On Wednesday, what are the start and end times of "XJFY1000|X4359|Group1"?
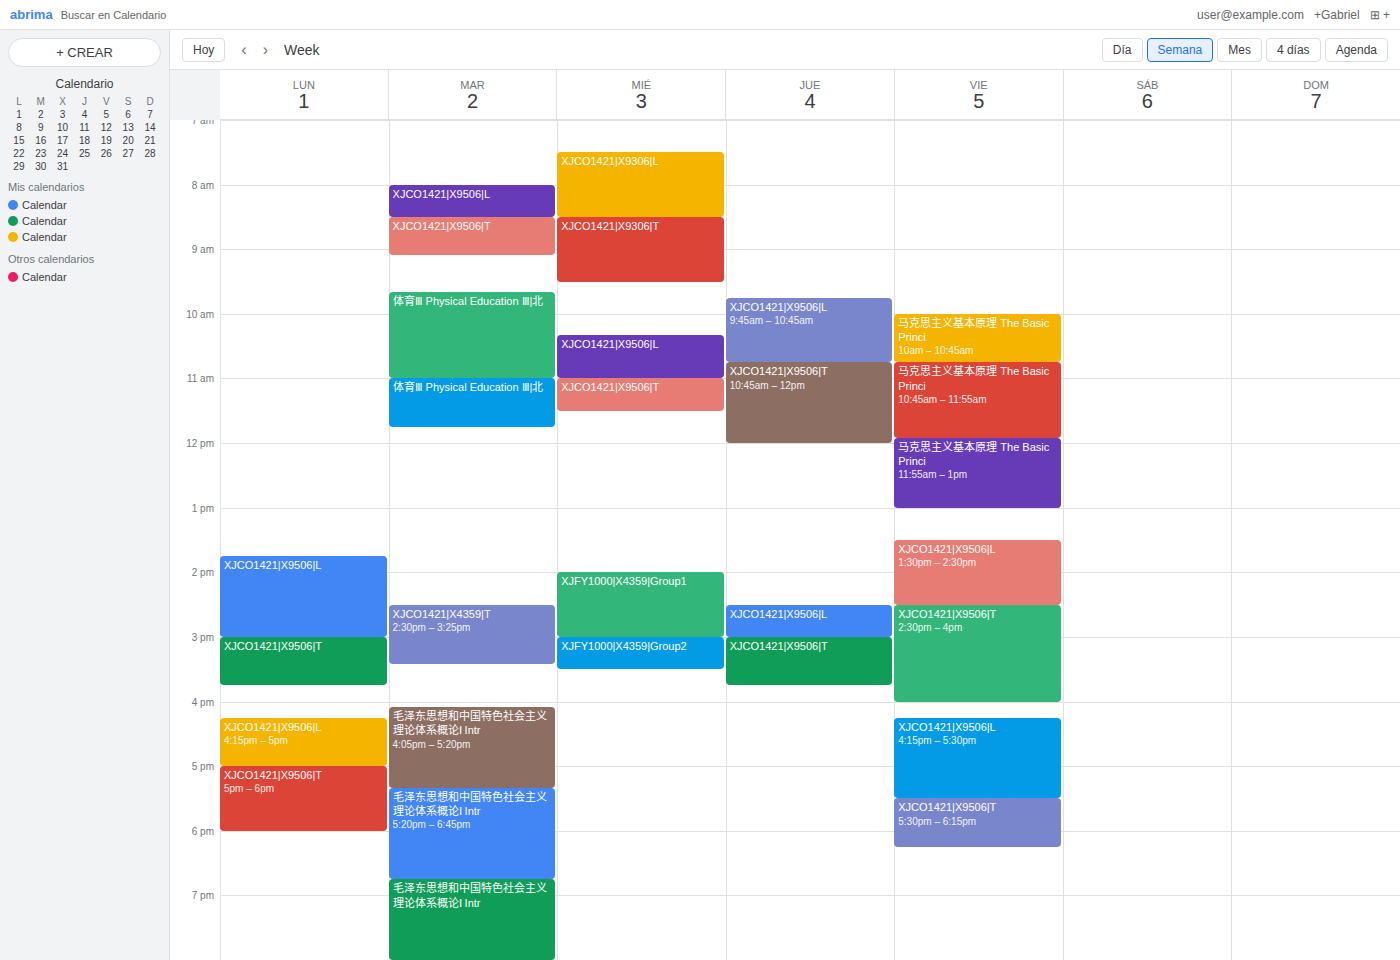
2:00 PM to 3:00 PM